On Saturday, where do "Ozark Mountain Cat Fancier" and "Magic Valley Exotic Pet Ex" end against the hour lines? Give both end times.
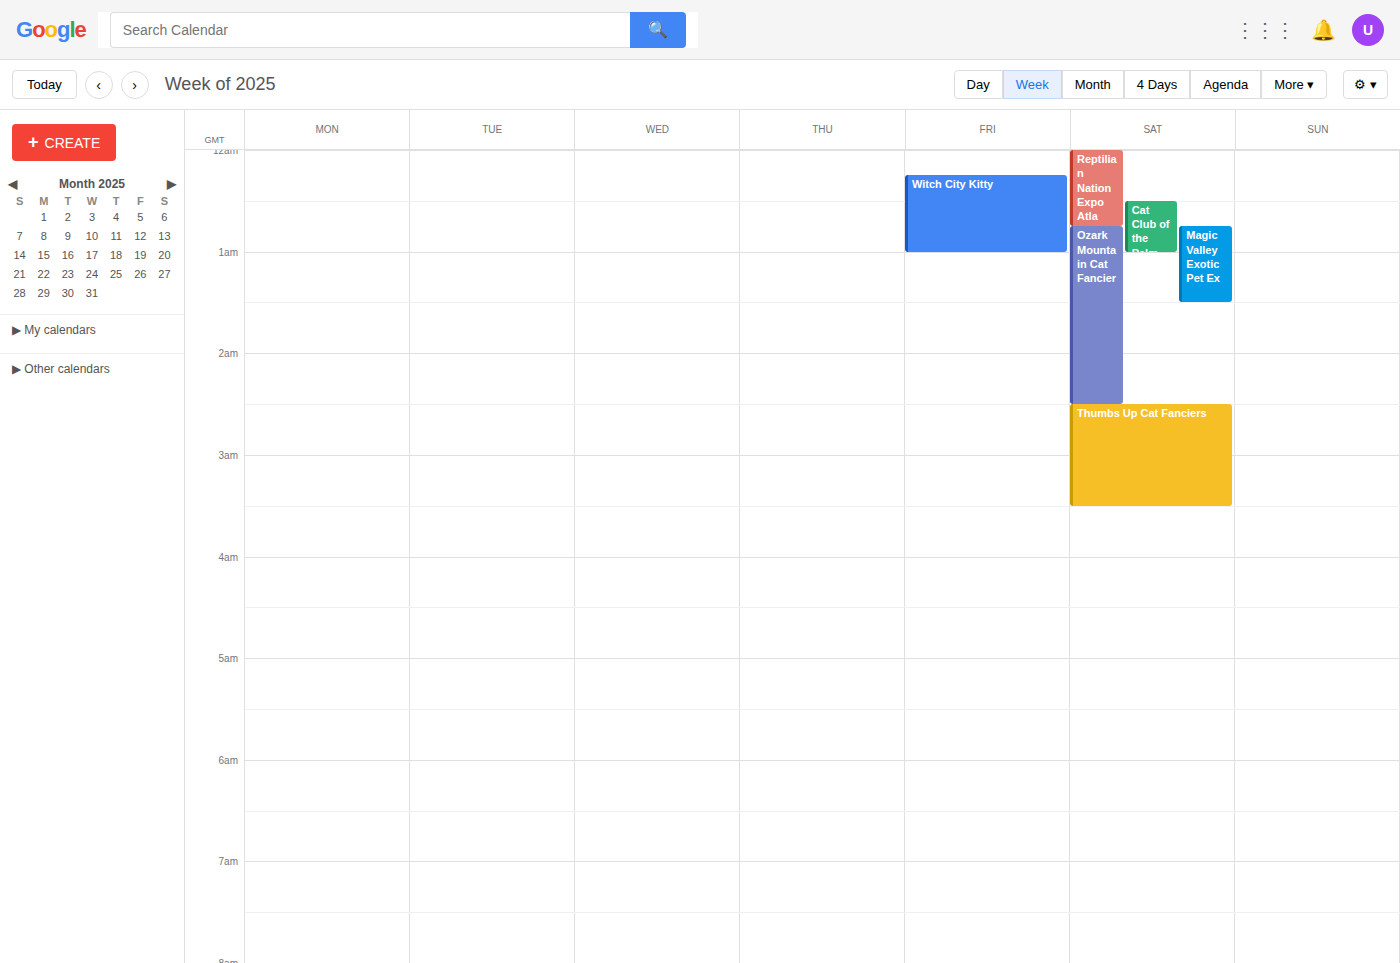
"Ozark Mountain Cat Fancier": 2:30 AM, halfway between the 2 AM and 3 AM lines. "Magic Valley Exotic Pet Ex": 1:30 AM, halfway between the 1 AM and 2 AM lines.